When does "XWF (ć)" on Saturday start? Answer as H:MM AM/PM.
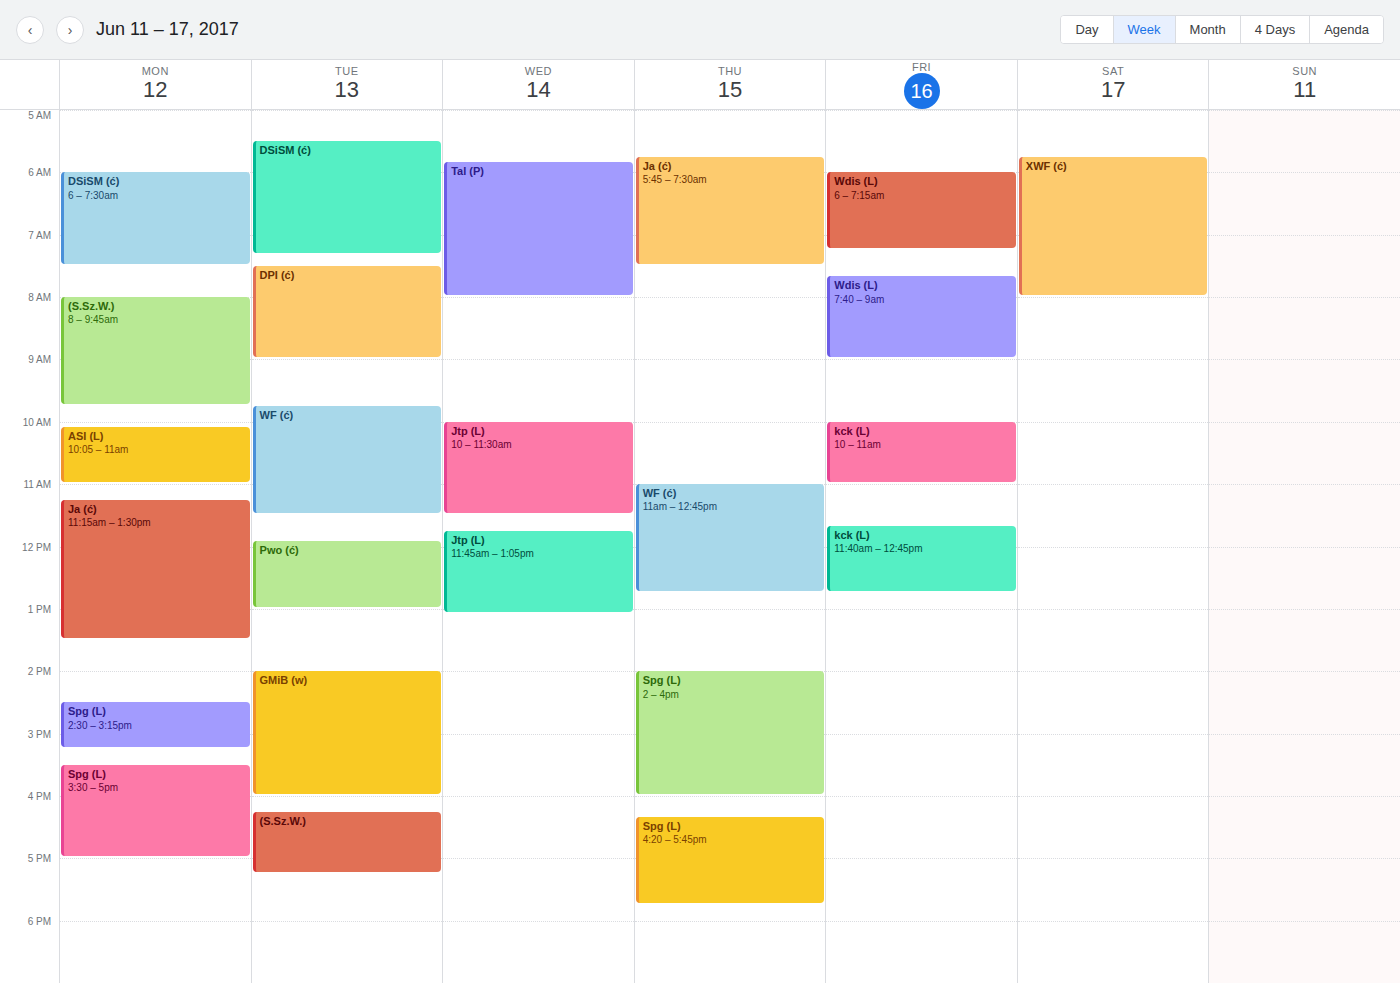
5:45 AM